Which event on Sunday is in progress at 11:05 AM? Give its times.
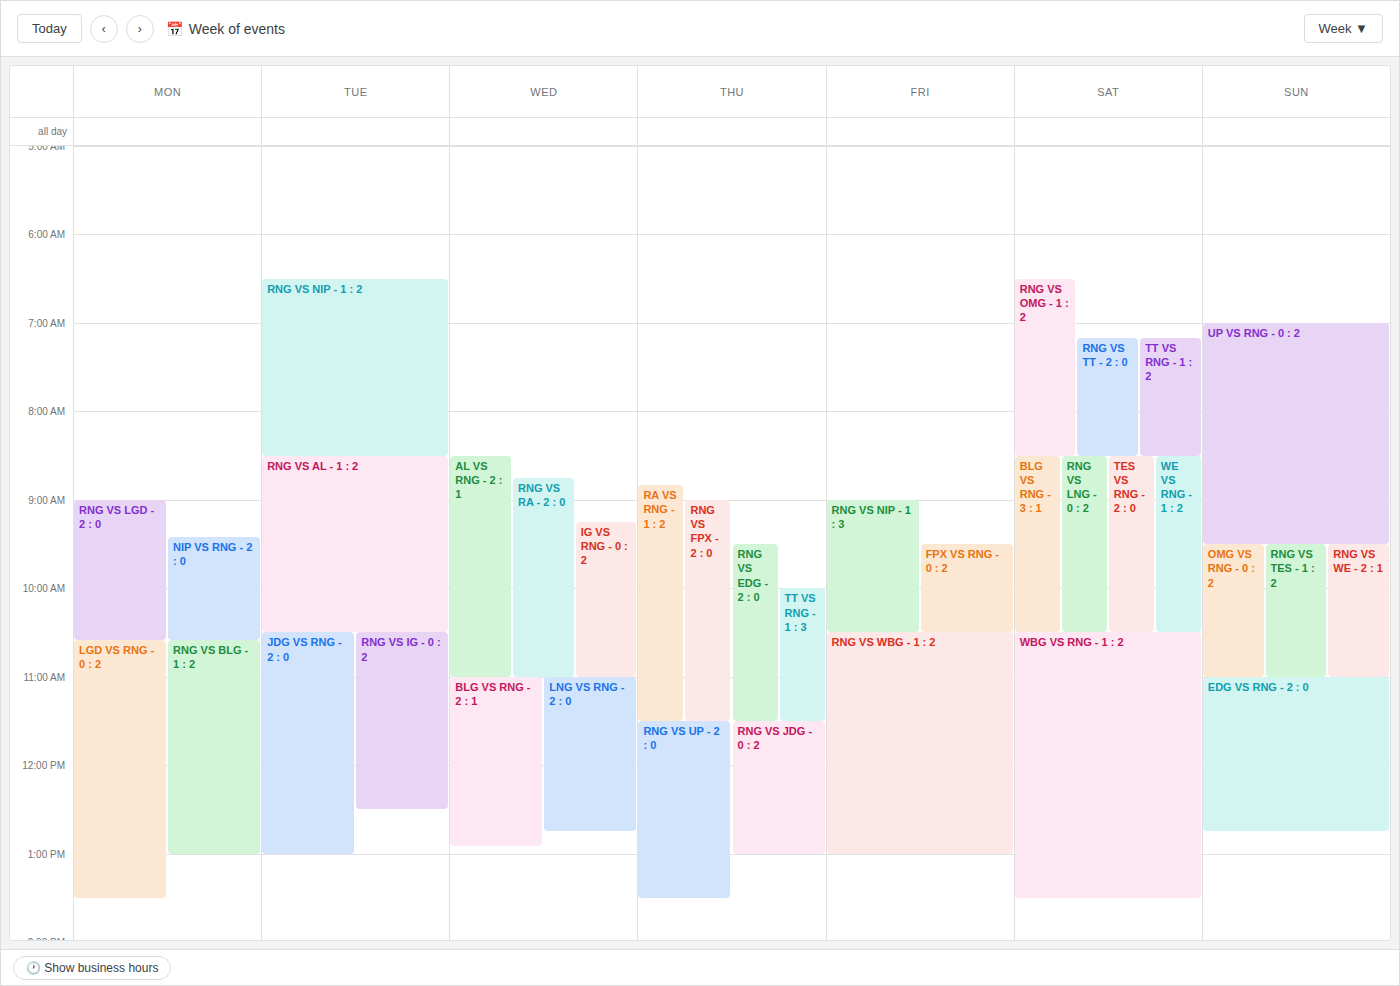
"EDG vs RNG - 2 : 0", 11:00 AM to 12:45 PM